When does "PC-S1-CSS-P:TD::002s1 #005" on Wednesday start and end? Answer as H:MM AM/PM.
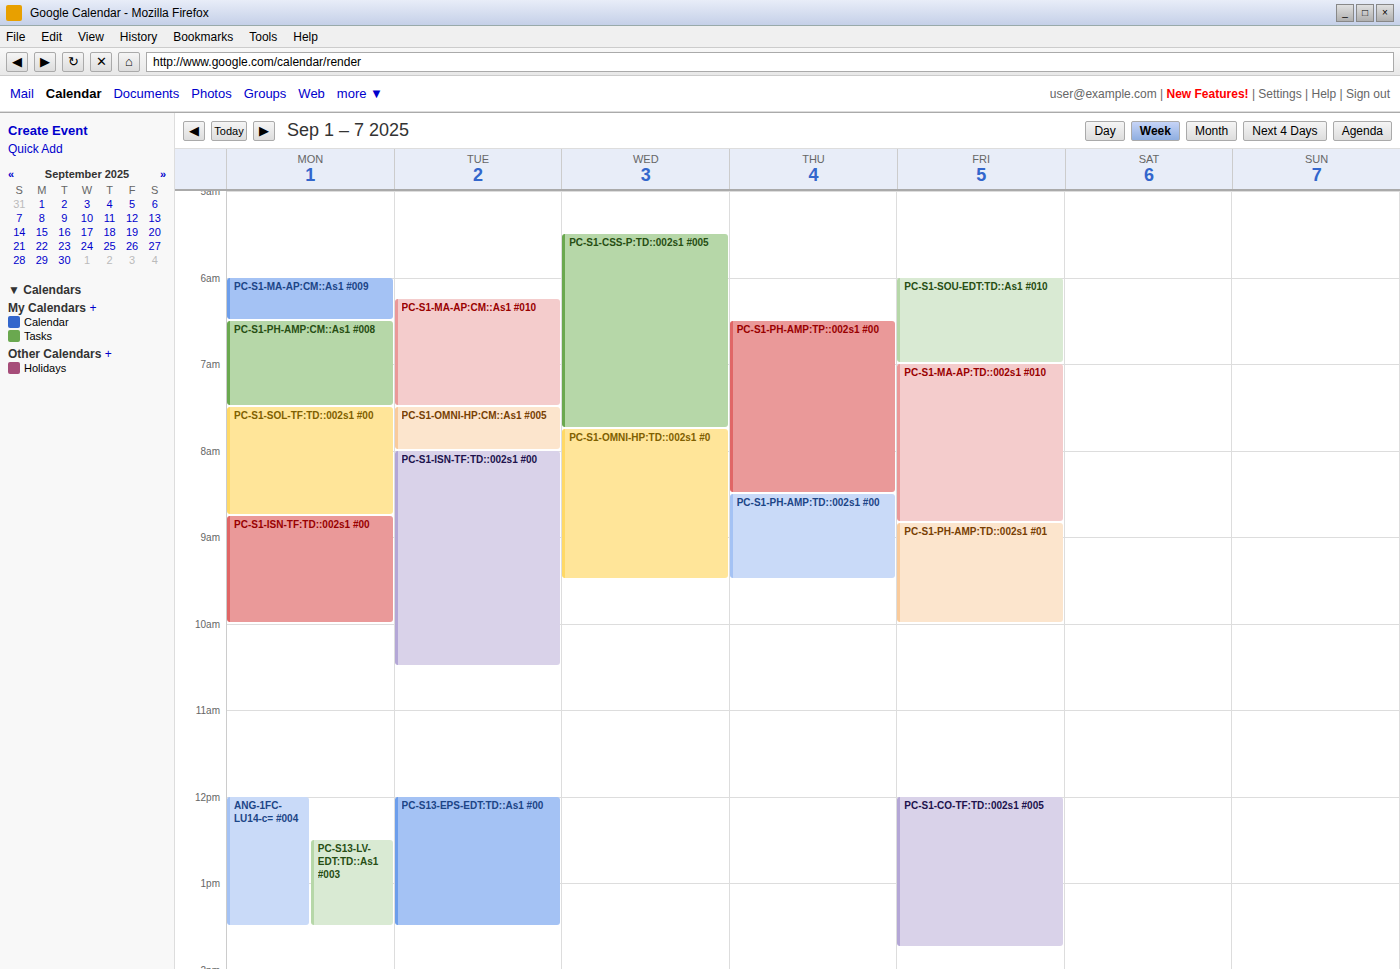
5:30 AM to 7:45 AM